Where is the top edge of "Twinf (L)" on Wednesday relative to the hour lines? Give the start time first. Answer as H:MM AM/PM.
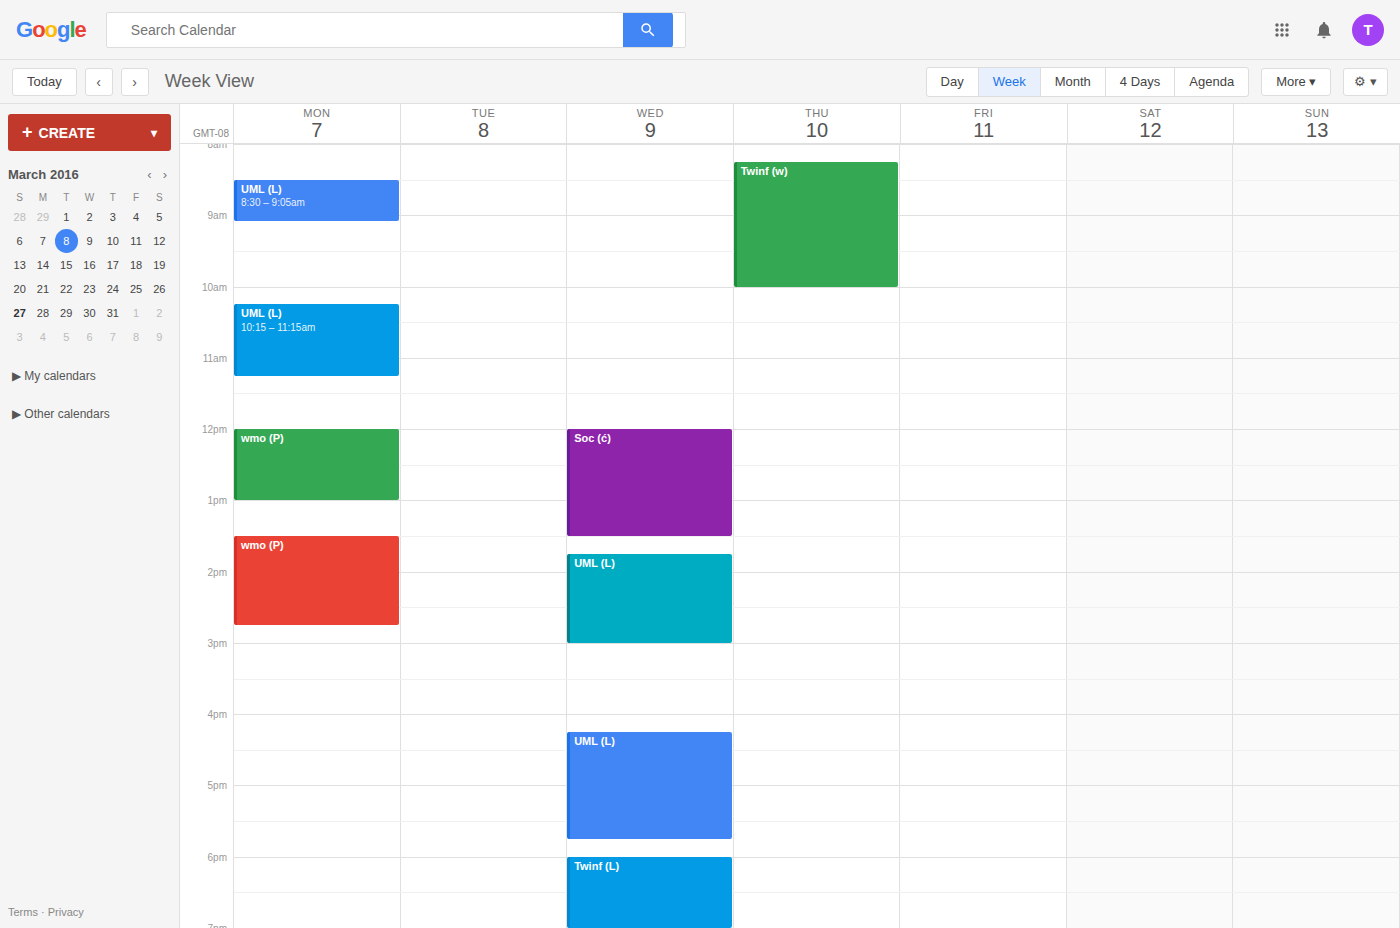
6:00 PM -- exactly on the 6 PM line.